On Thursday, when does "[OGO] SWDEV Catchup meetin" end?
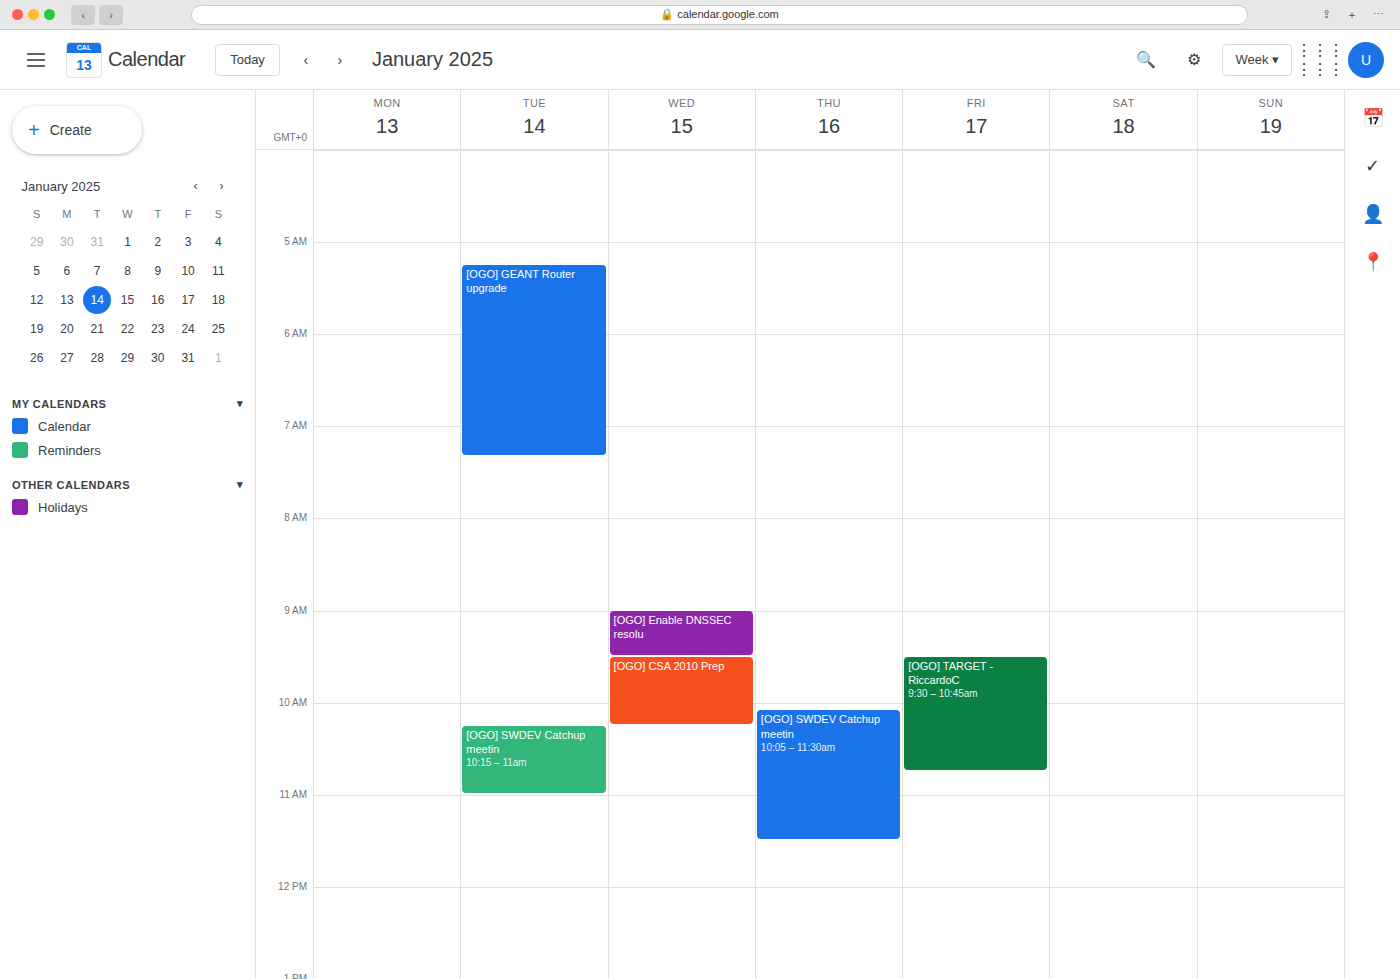
11:30 AM